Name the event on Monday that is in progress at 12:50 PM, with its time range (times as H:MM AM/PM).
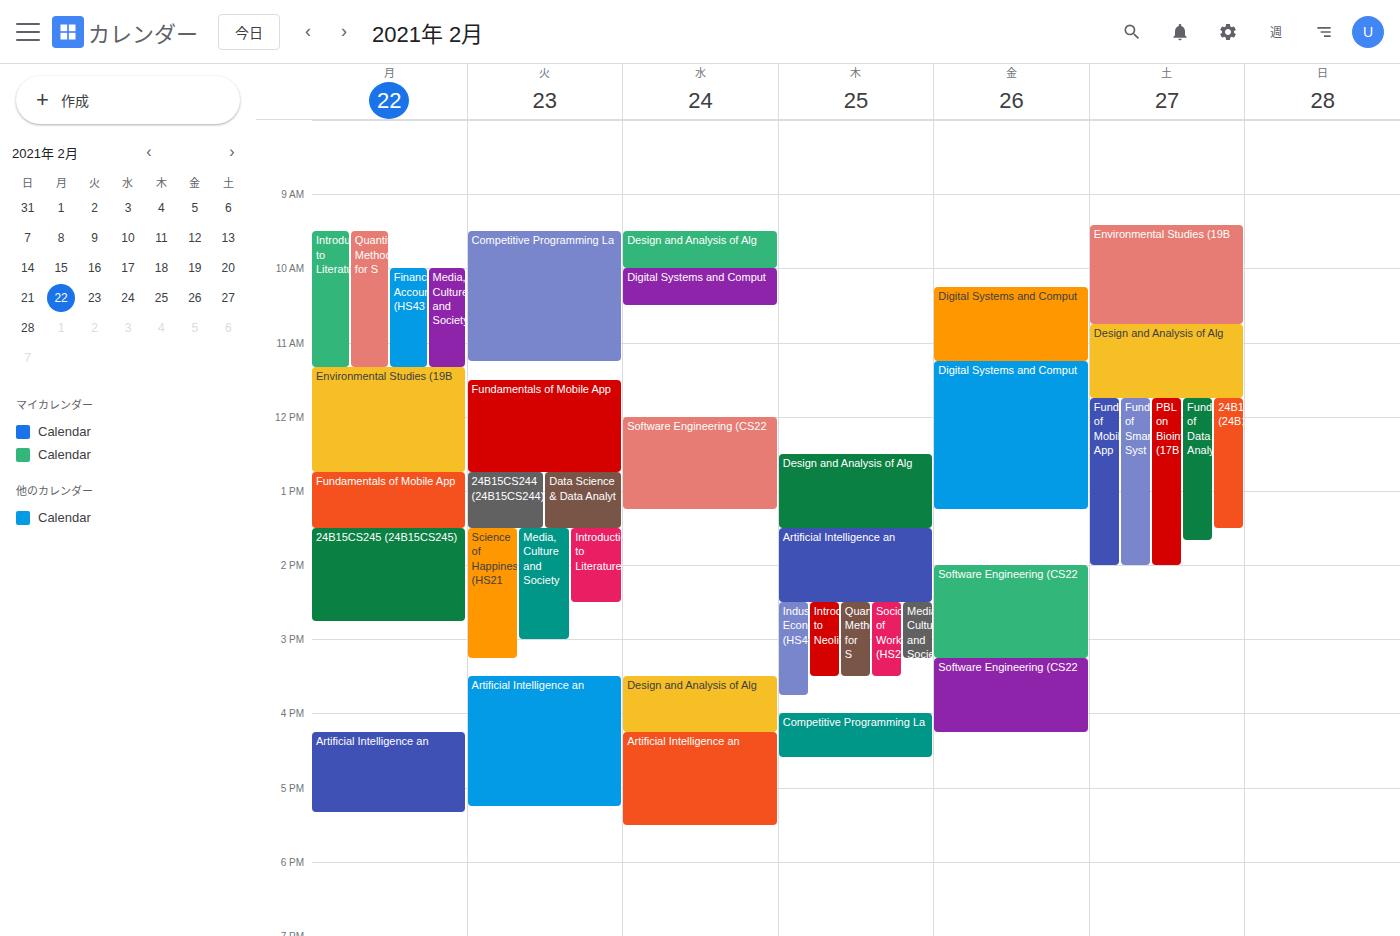
"Fundamentals of Mobile App", 12:45 PM to 1:30 PM